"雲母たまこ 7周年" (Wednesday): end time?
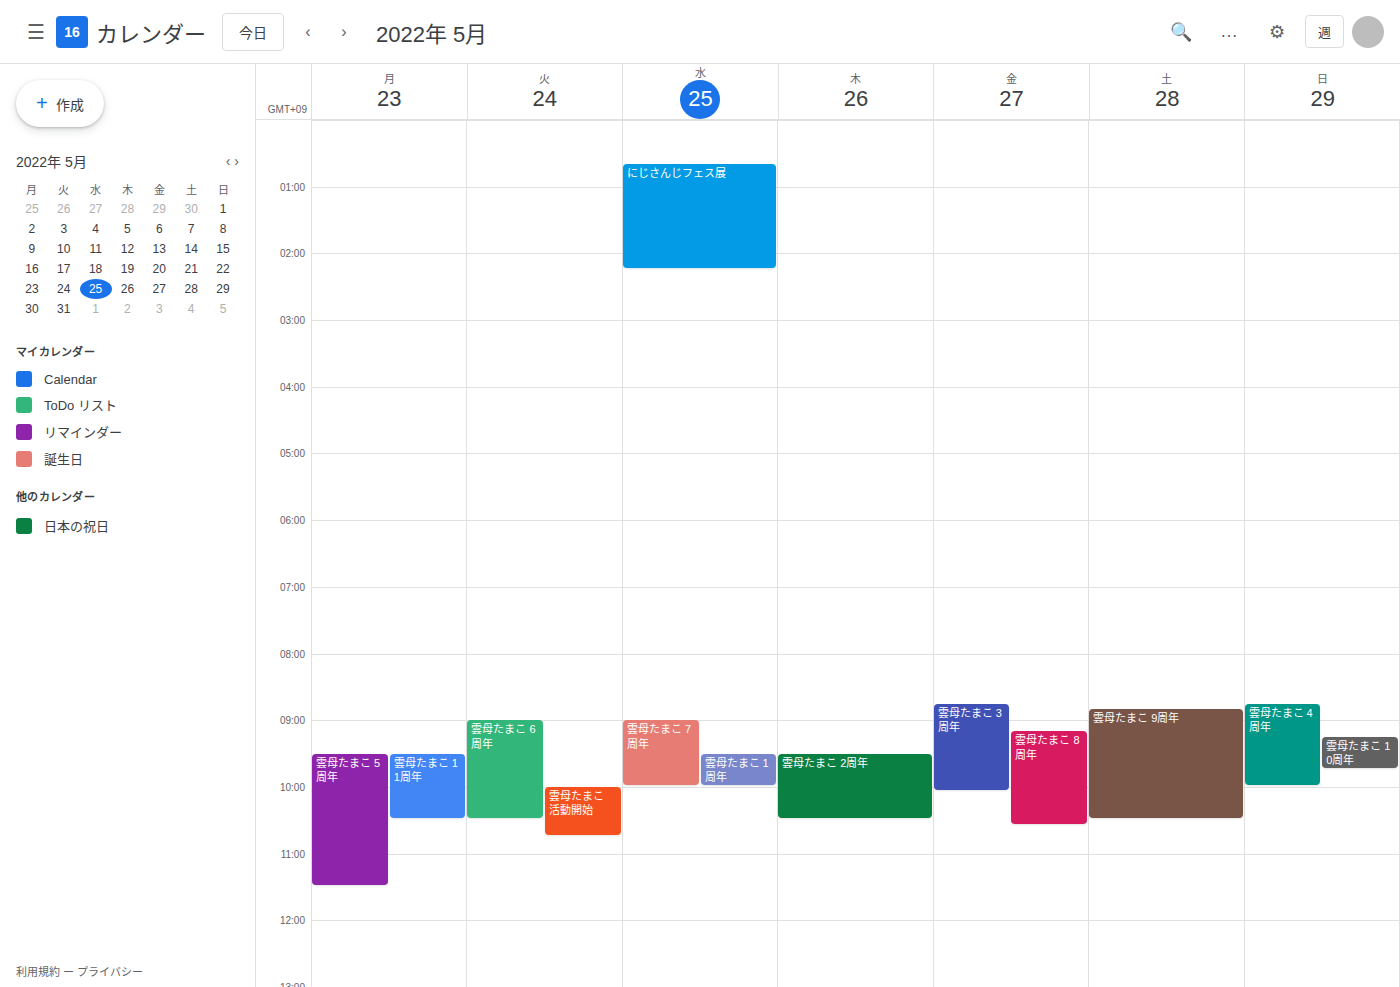
10:00 AM